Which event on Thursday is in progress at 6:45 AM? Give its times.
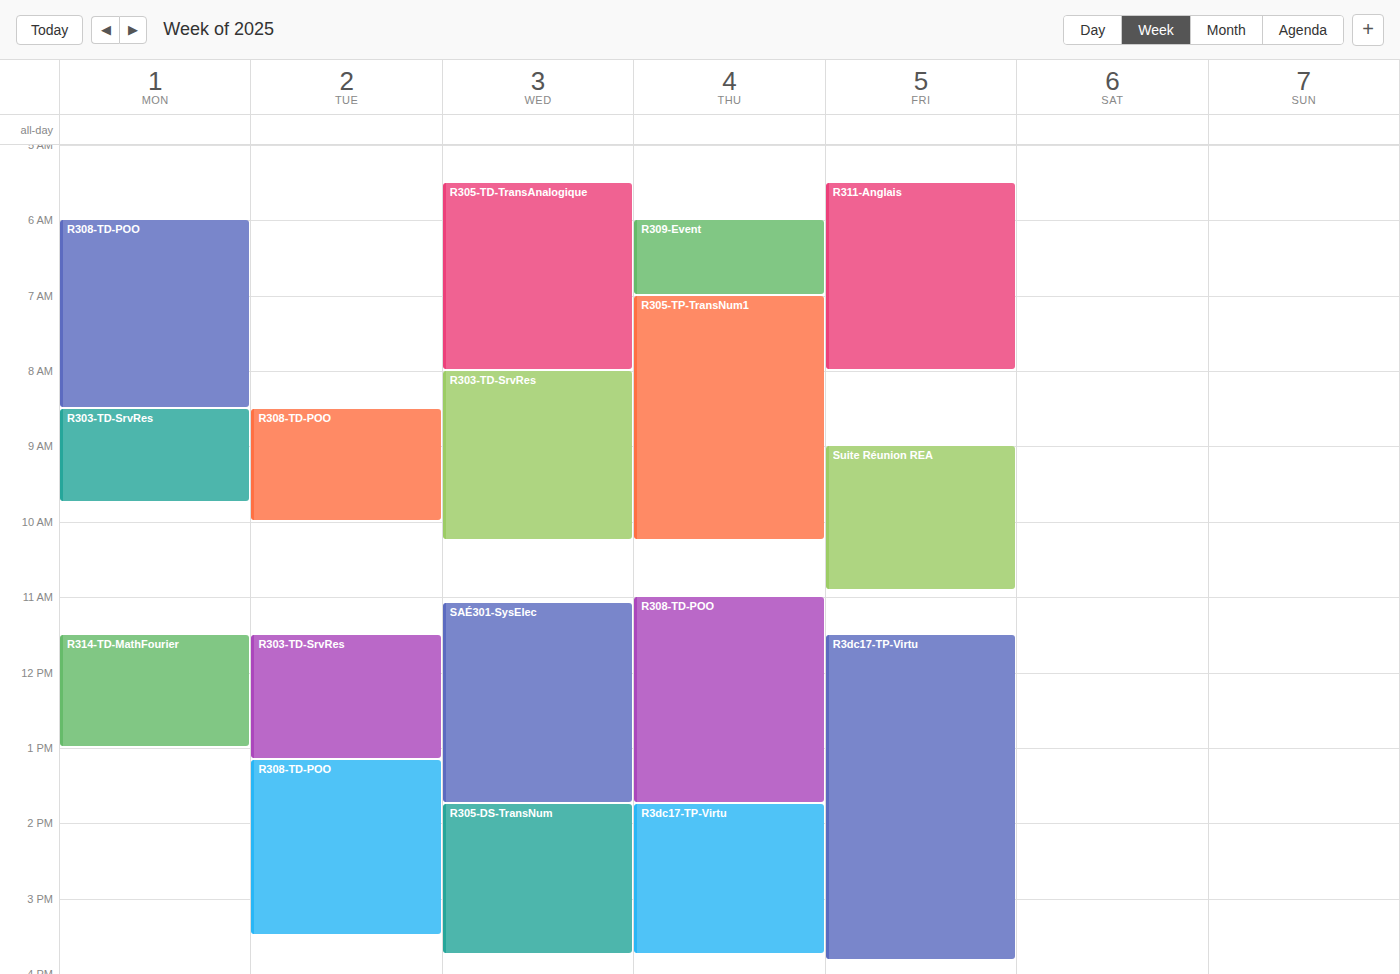
"R309-Event", 6:00 AM to 7:00 AM